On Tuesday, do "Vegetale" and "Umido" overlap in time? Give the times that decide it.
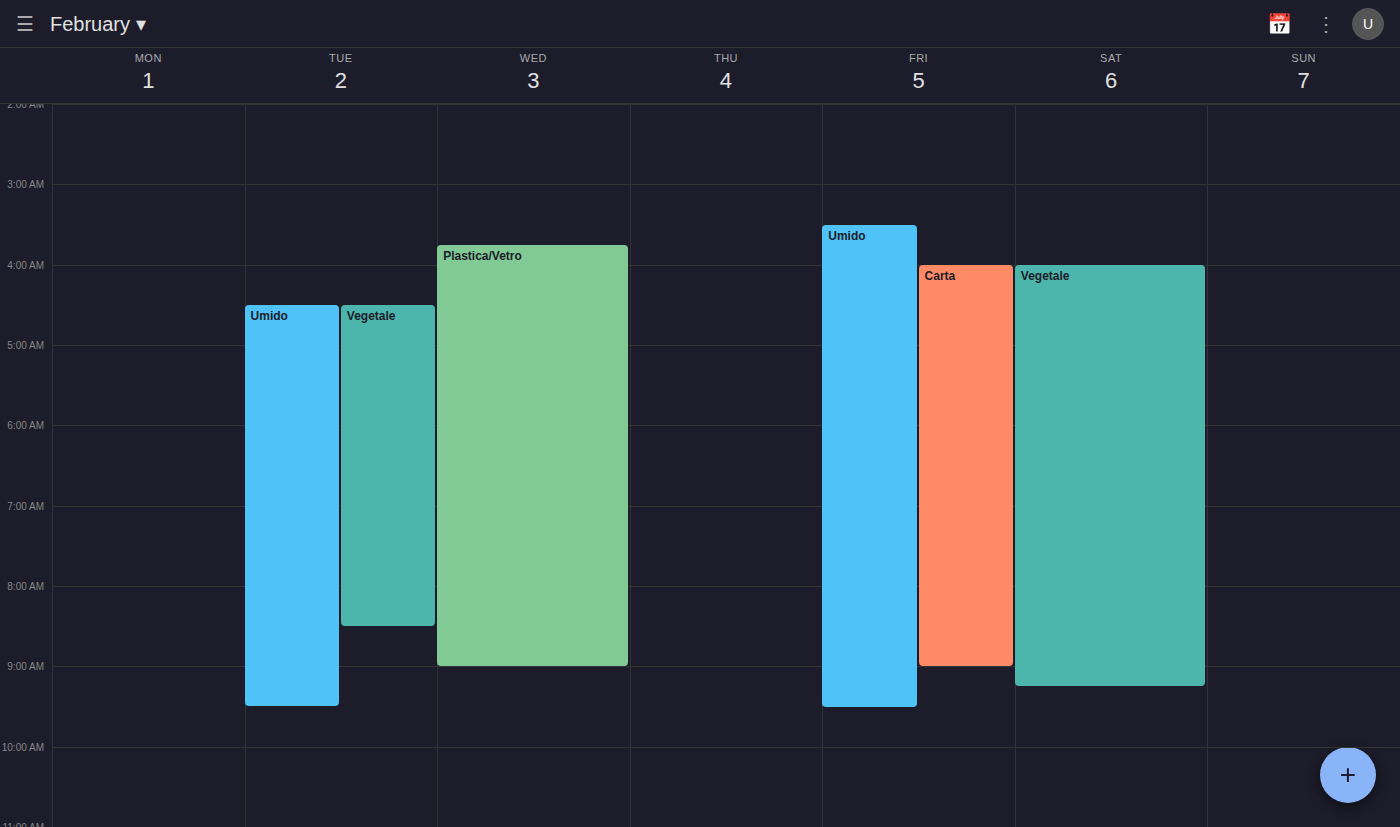
"Umido" starts at 04:30, before "Vegetale" ends at 08:30 -- they overlap.